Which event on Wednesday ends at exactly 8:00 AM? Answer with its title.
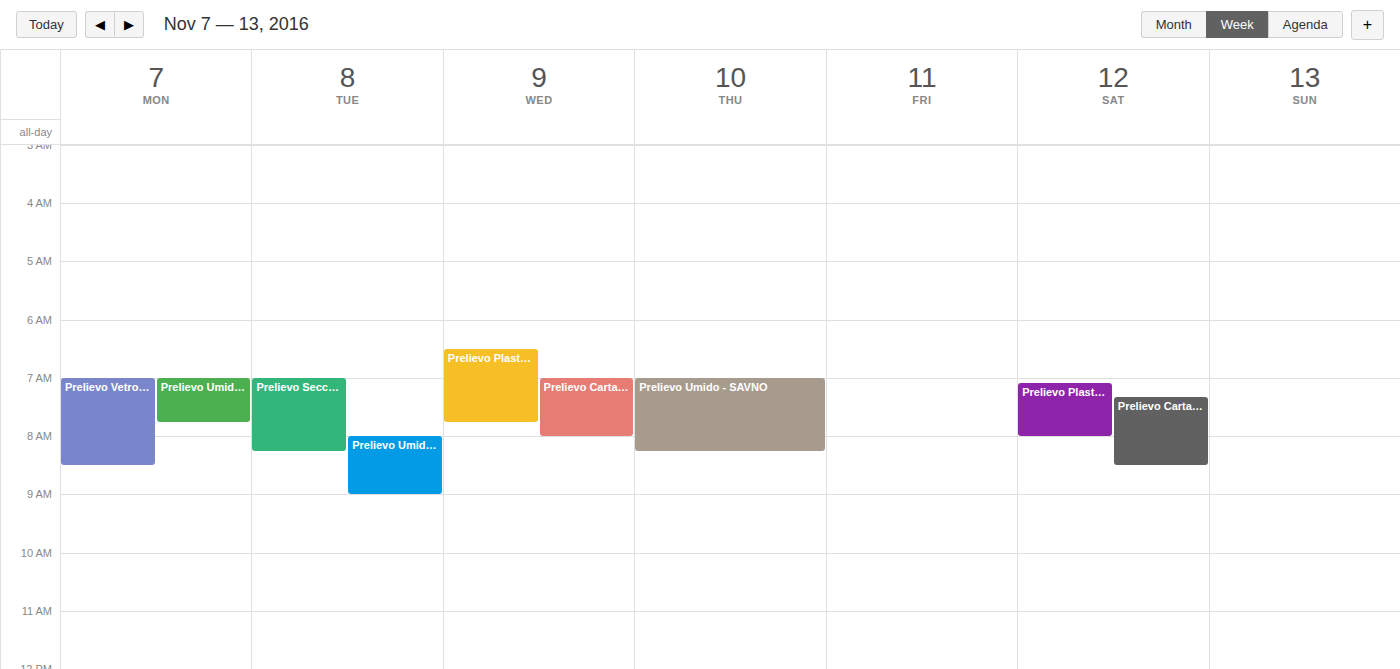
"Prelievo Carta - SAVNO"